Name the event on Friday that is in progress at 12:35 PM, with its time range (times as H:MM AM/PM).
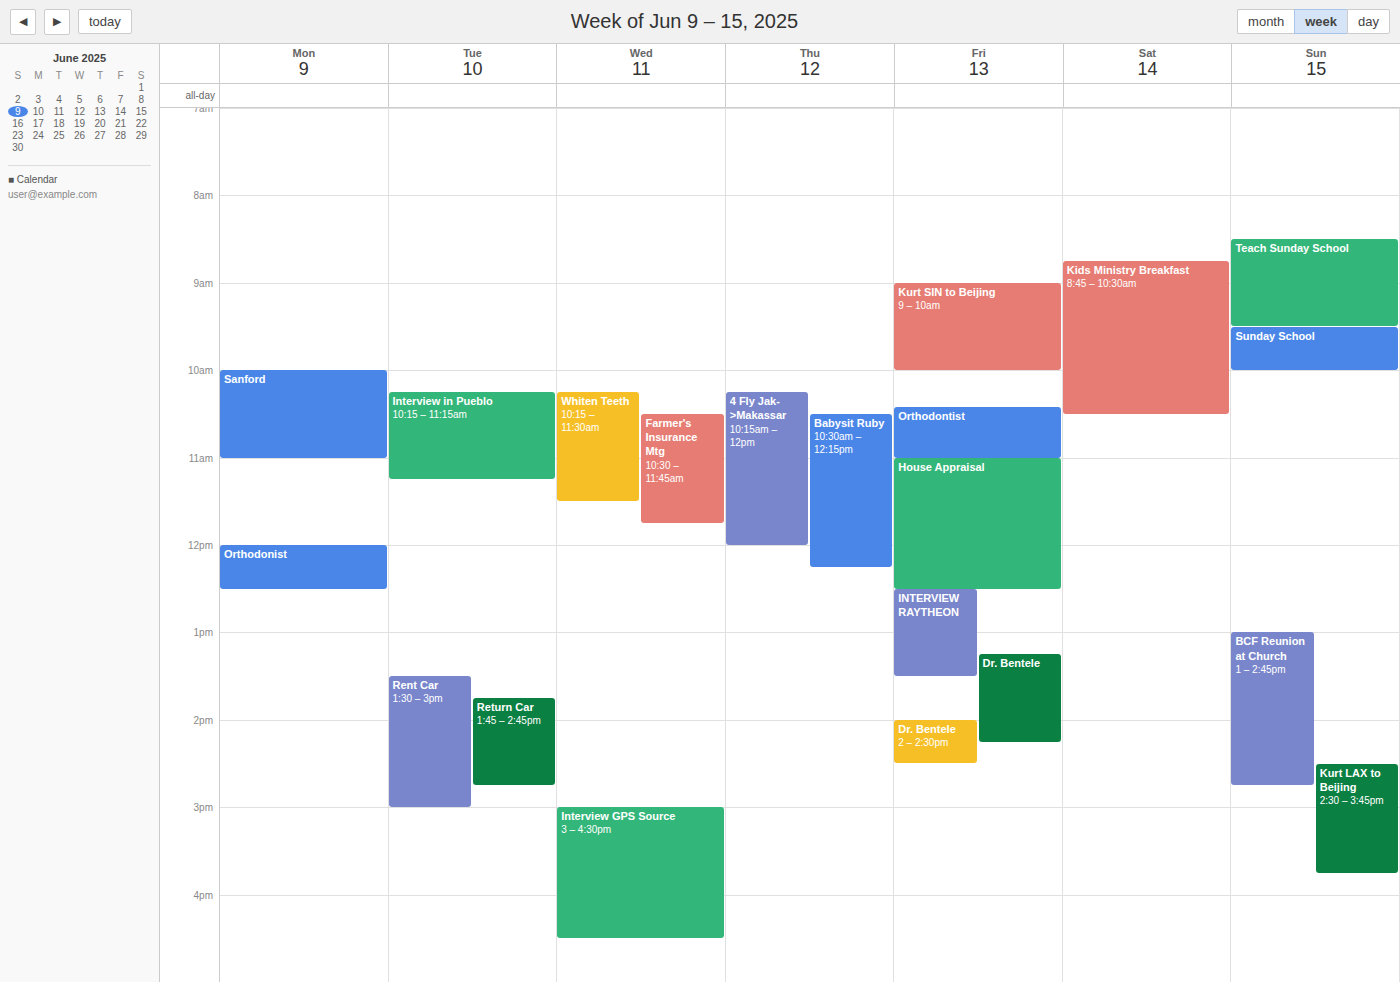
"INTERVIEW RAYTHEON", 12:30 PM to 1:30 PM